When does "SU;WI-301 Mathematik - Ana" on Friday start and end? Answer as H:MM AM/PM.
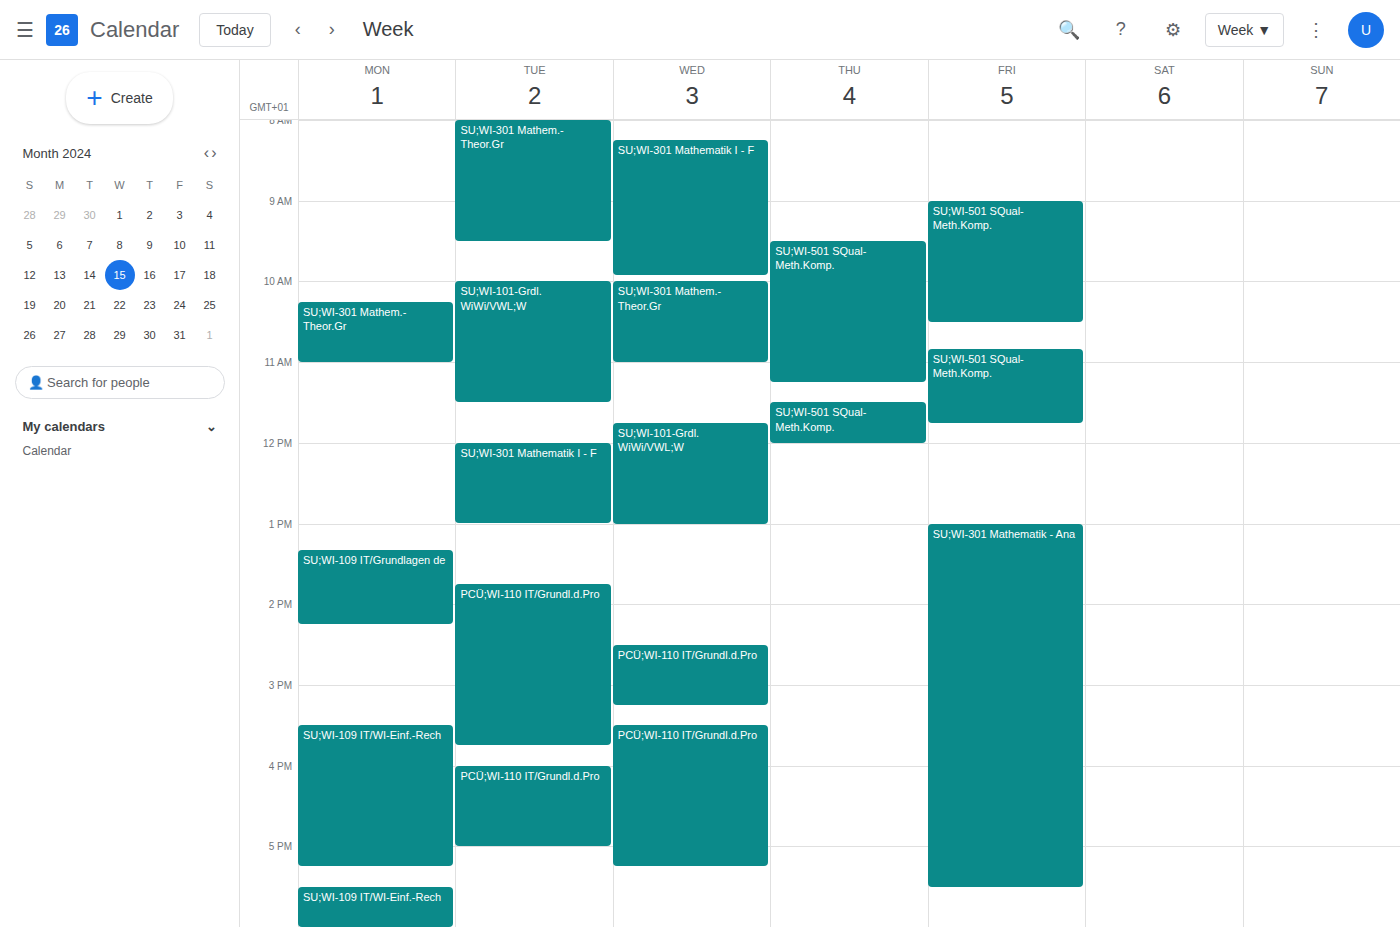
1:00 PM to 5:30 PM